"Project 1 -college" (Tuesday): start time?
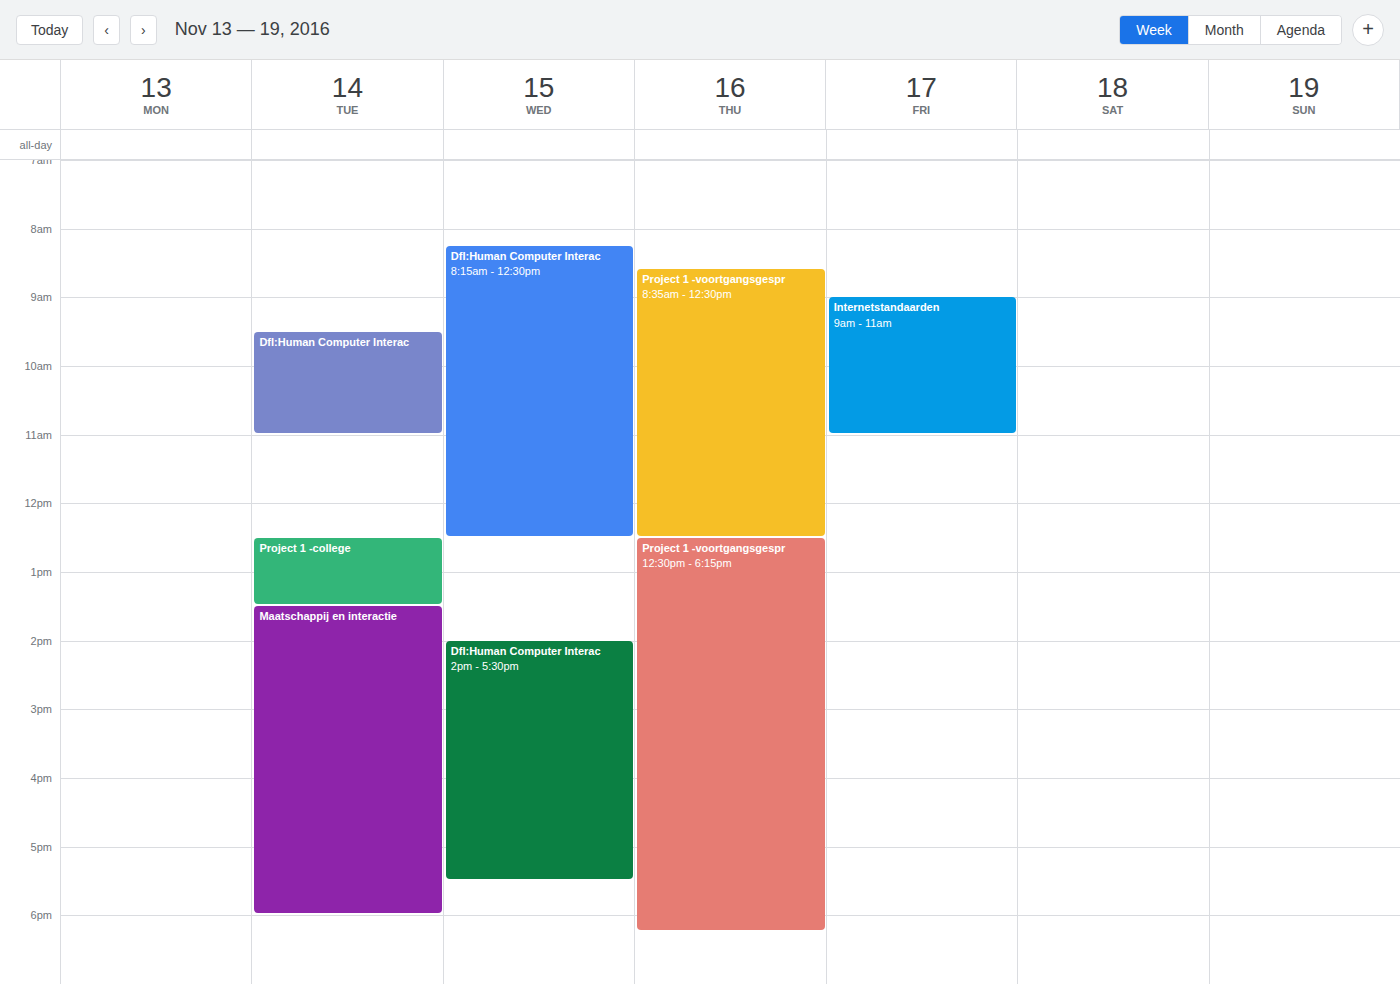
12:30 PM